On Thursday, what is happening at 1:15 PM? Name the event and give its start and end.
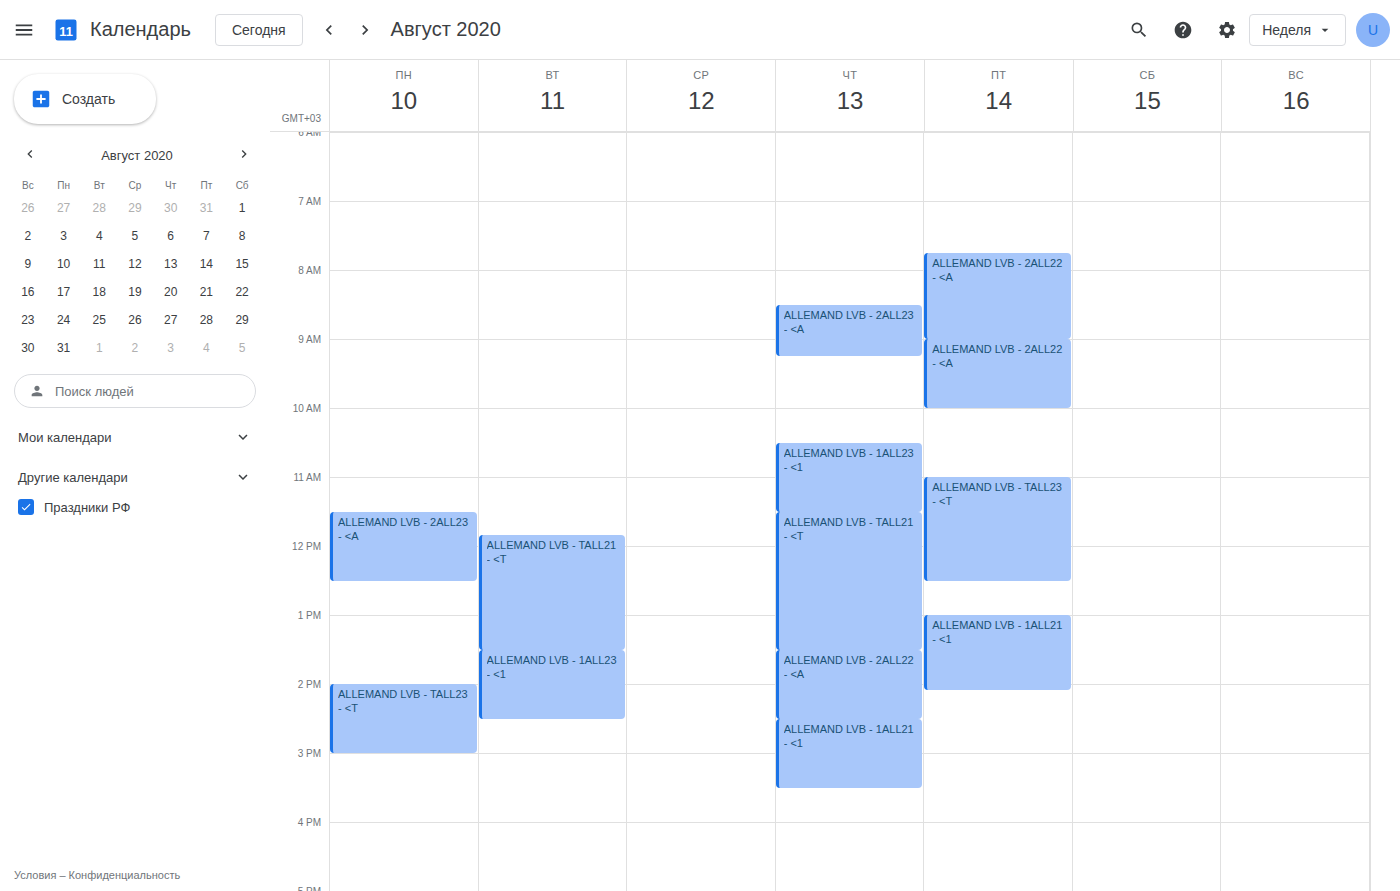
"ALLEMAND LVB - TALL21 - <T", 11:30 AM to 1:30 PM